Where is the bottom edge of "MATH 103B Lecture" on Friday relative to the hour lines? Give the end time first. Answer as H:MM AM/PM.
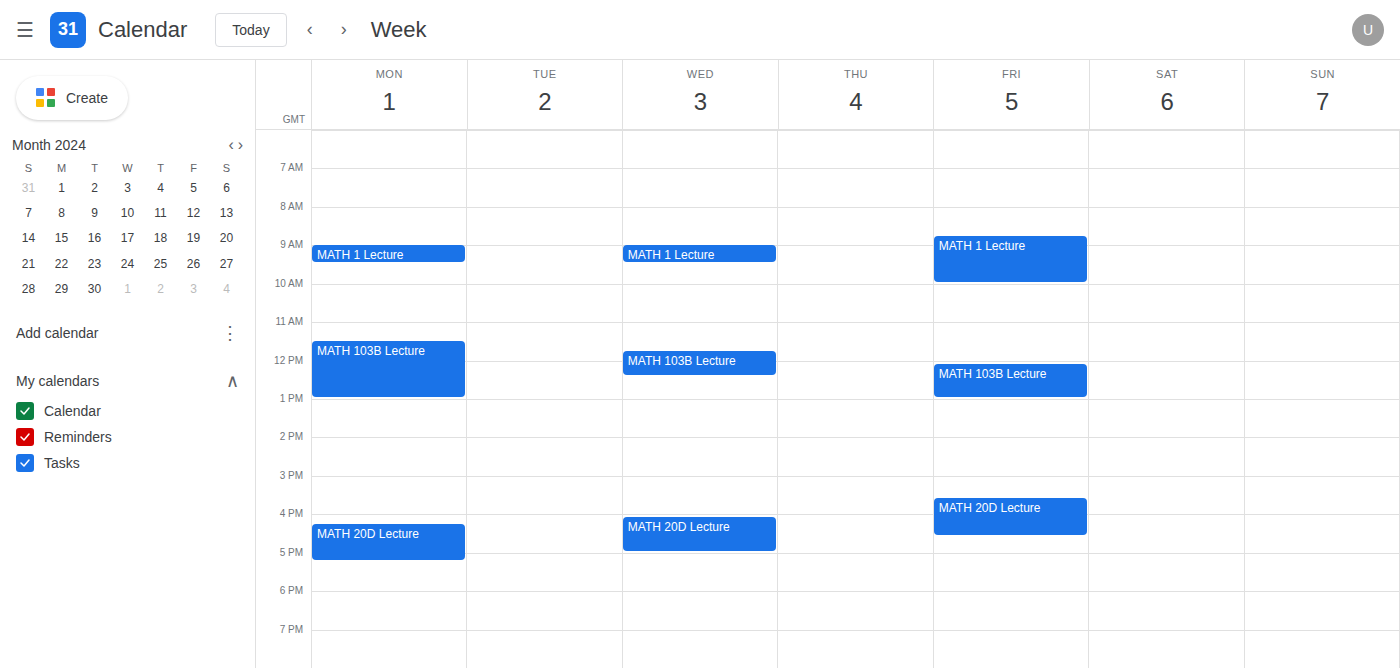
1:00 PM -- exactly on the 1 PM line.